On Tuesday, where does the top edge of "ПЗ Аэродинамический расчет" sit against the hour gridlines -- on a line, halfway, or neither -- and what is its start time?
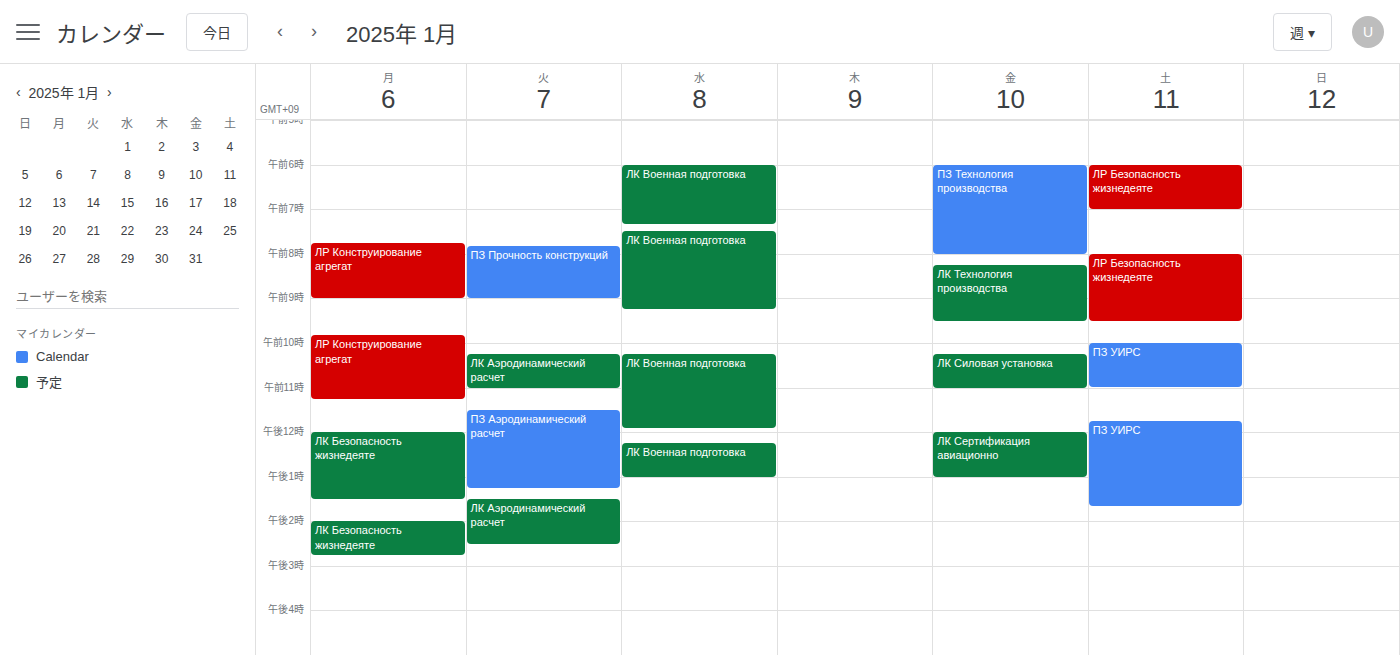
11:30 AM -- halfway between the 11 AM and 12 PM lines.